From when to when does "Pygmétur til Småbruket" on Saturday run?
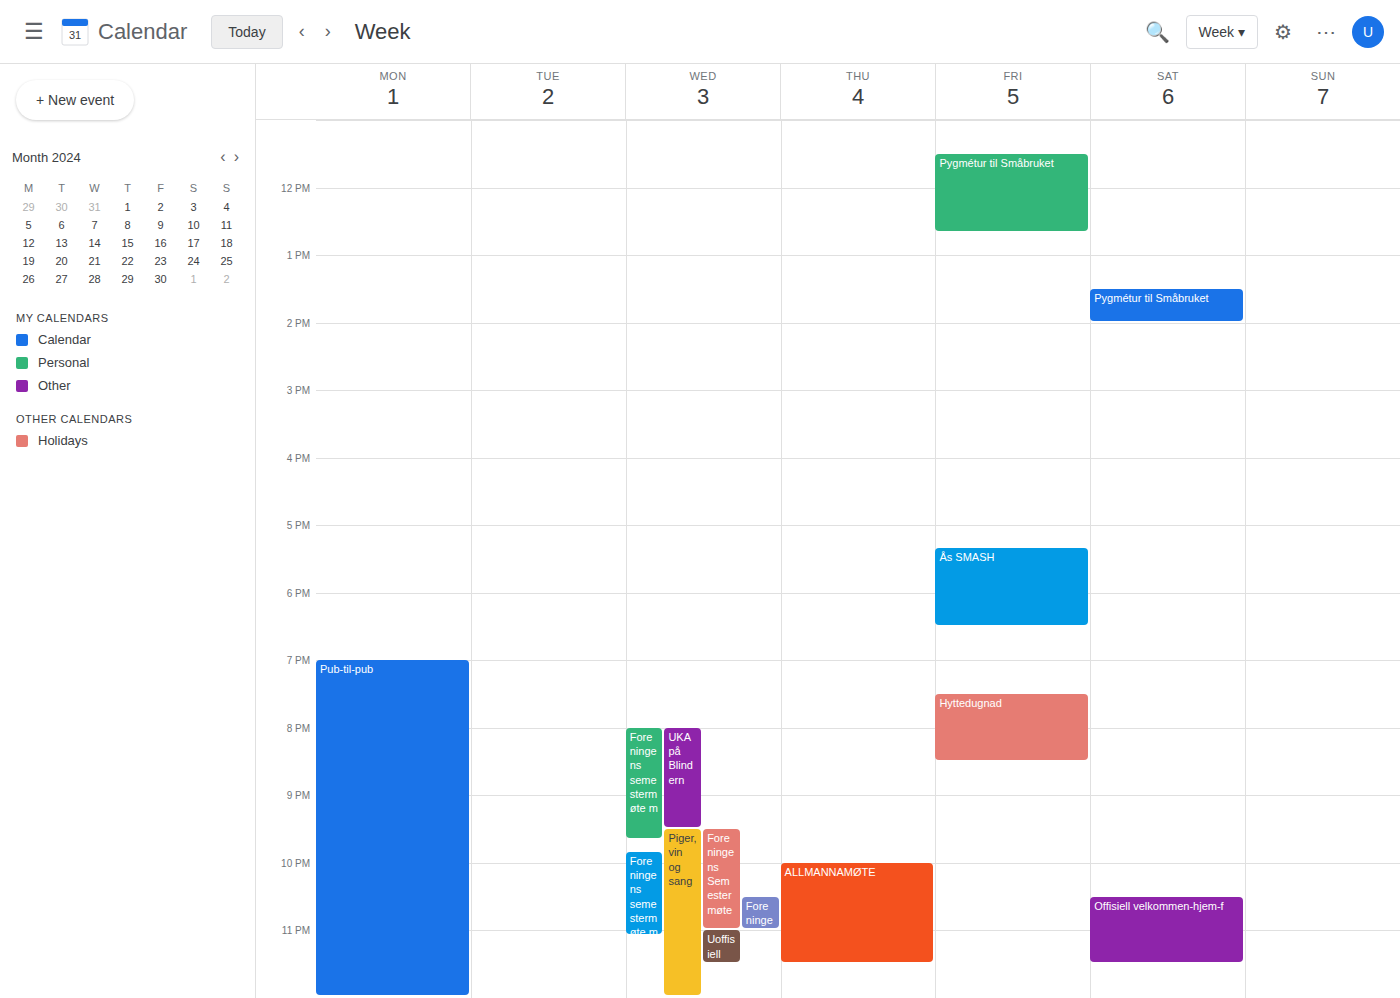
1:30 PM to 2:00 PM